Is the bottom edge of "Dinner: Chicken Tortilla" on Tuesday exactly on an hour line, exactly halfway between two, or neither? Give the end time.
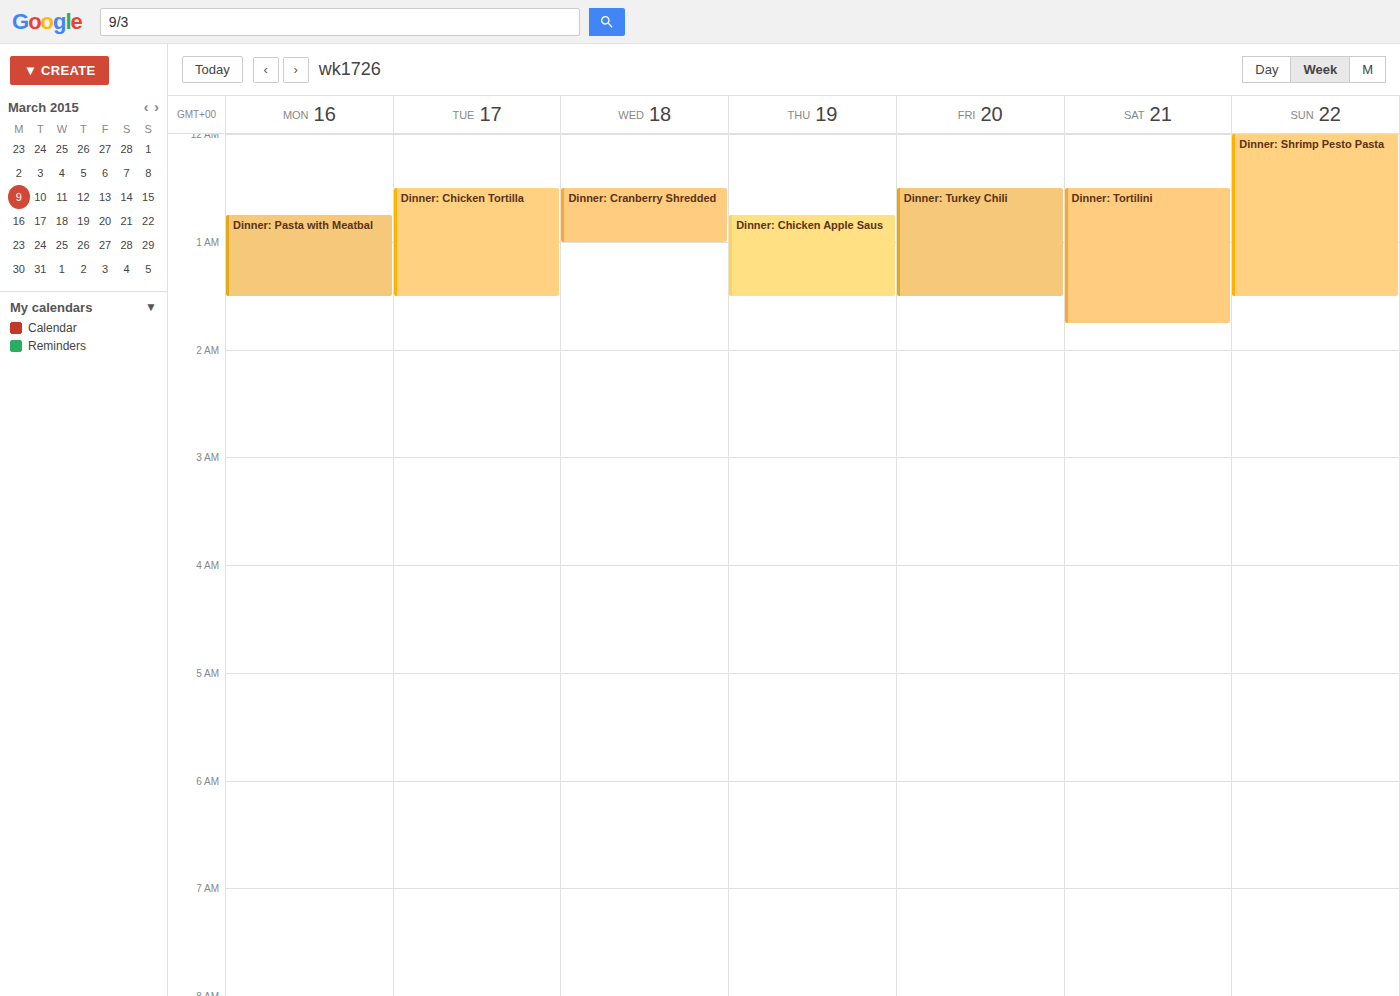
1:30 AM -- halfway between the 1 AM and 2 AM lines.